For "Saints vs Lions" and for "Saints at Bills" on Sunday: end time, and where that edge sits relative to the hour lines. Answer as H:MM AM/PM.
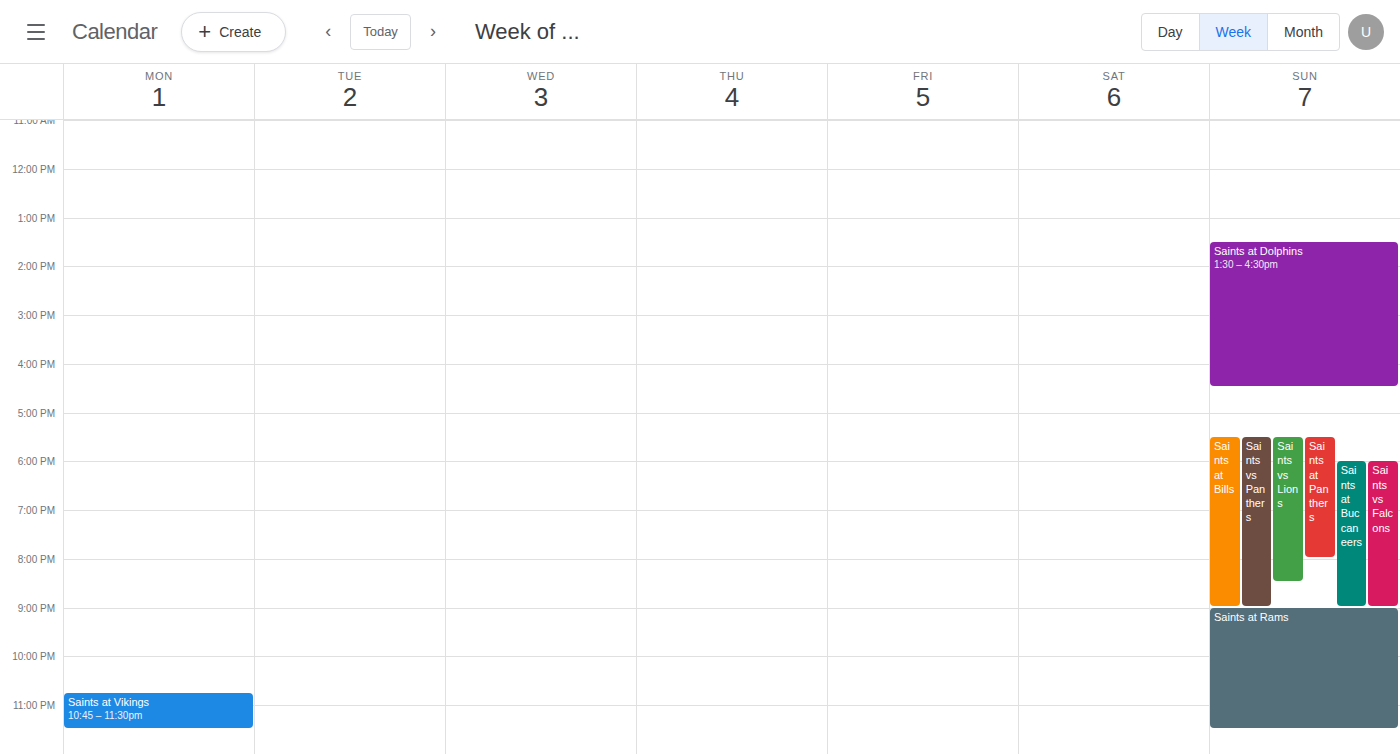
"Saints vs Lions": 8:30 PM, halfway between the 8 PM and 9 PM lines. "Saints at Bills": 9:00 PM, exactly on the 9 PM line.